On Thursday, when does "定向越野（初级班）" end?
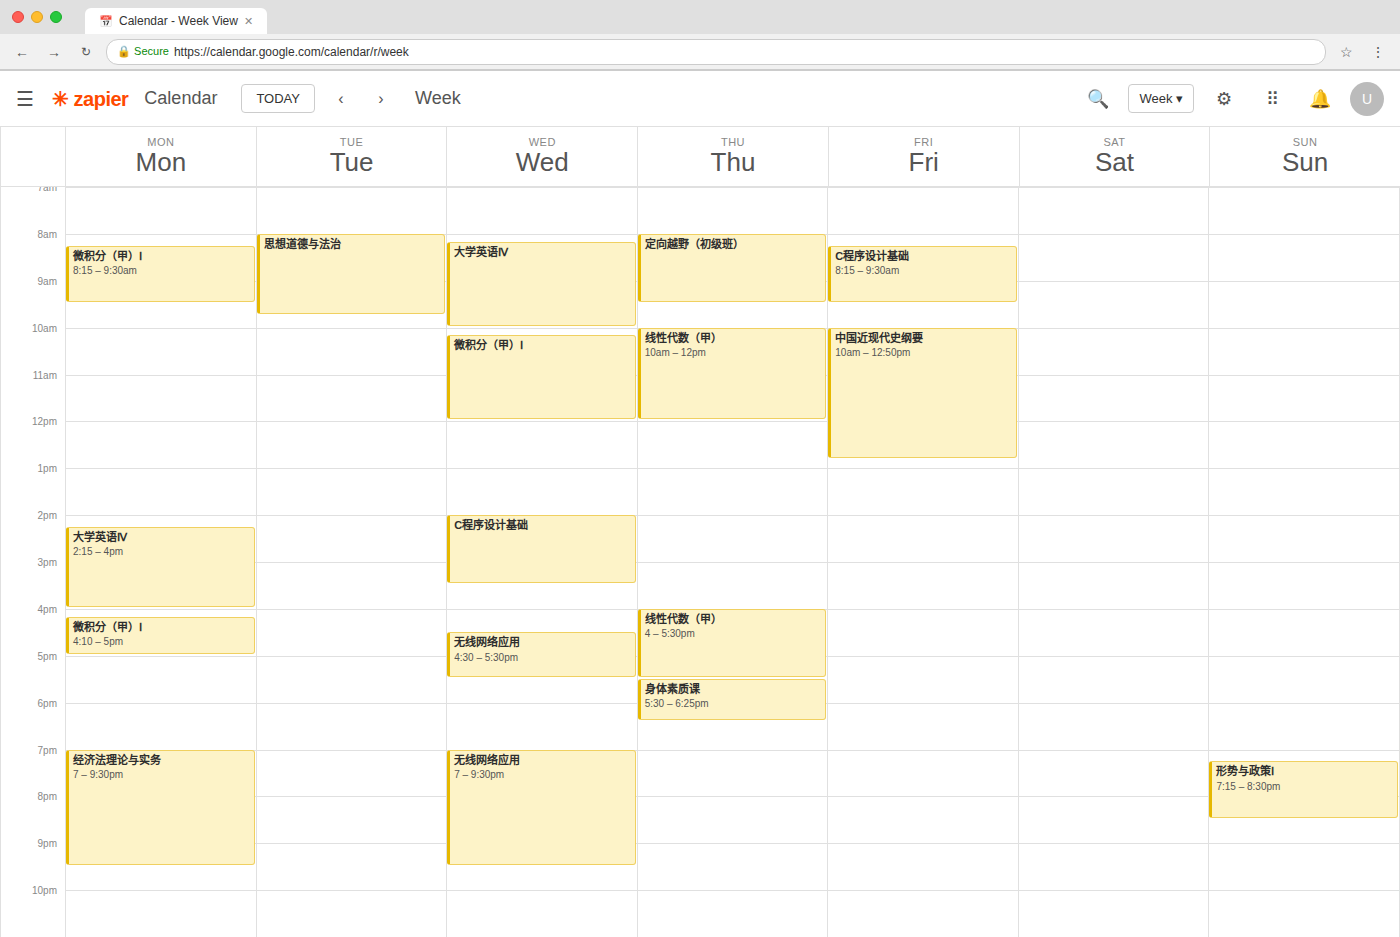
9:30 AM